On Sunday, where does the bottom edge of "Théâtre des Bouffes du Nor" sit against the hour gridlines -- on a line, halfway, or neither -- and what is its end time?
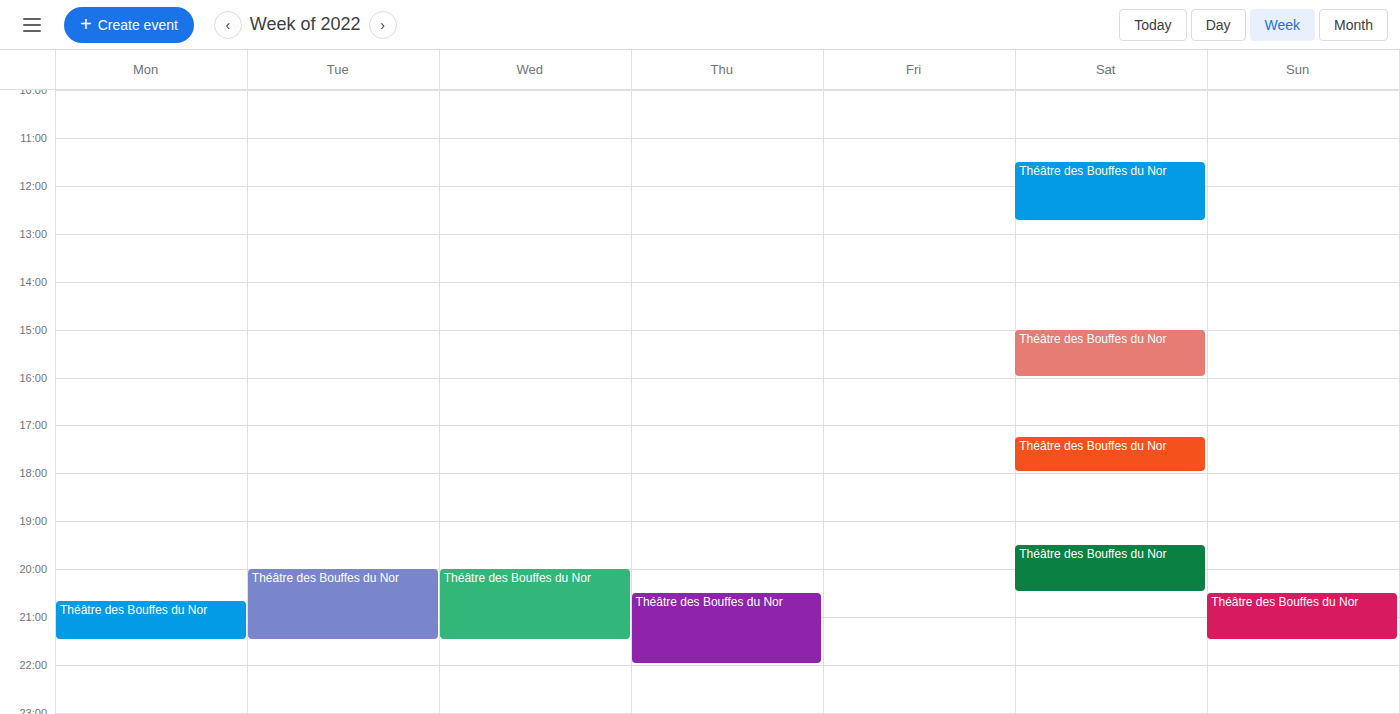
9:30 PM -- halfway between the 9 PM and 10 PM lines.